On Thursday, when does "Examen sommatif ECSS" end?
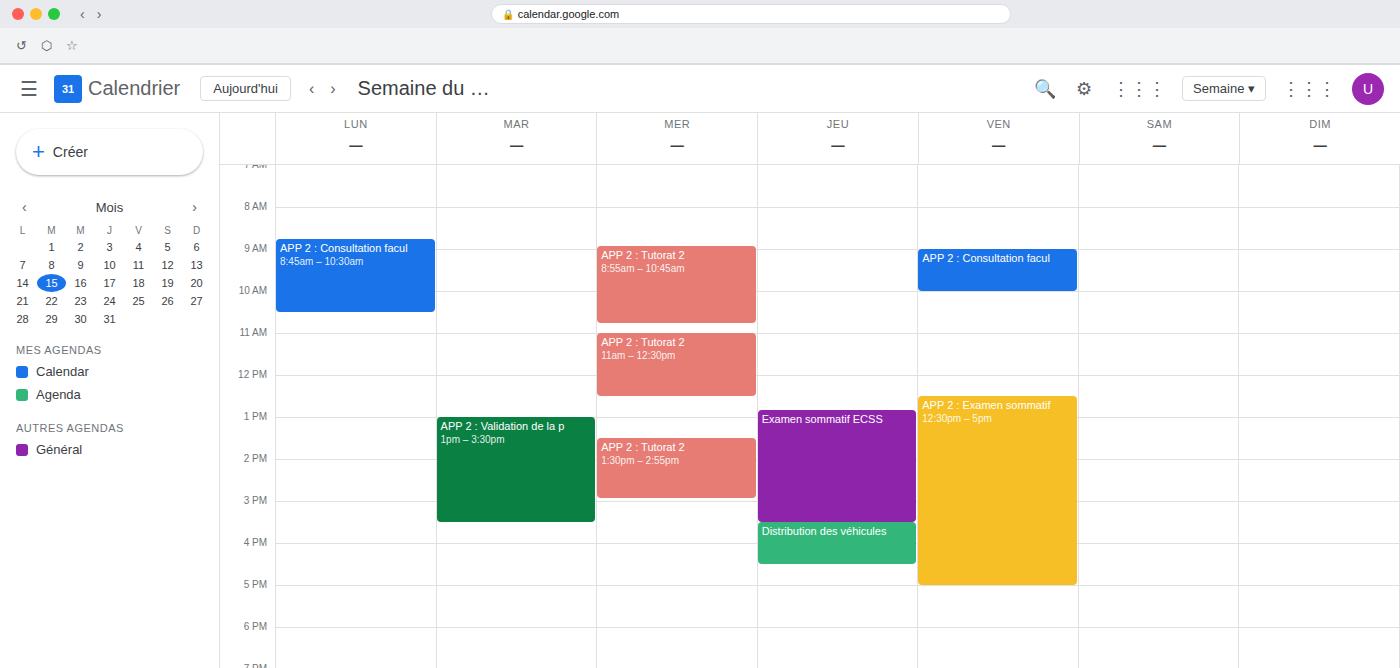
3:30 PM